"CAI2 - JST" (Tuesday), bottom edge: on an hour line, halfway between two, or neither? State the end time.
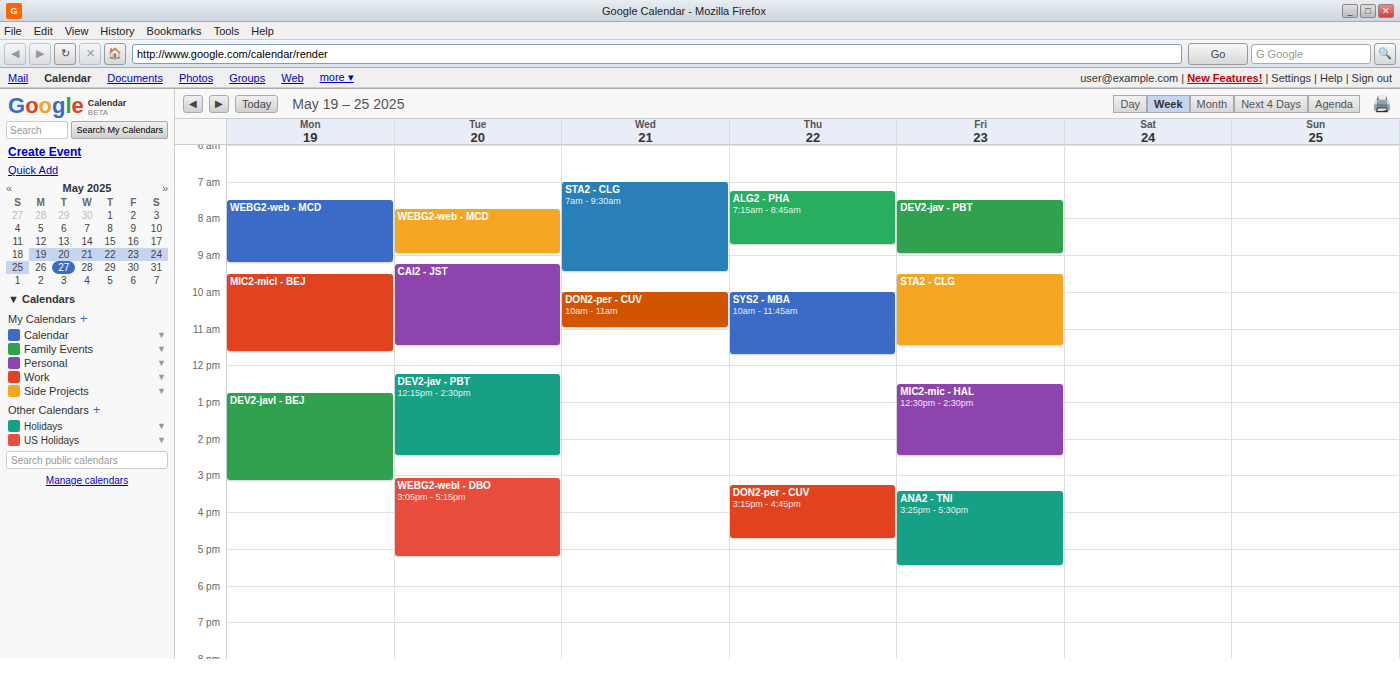
11:30 AM -- halfway between the 11 AM and 12 PM lines.